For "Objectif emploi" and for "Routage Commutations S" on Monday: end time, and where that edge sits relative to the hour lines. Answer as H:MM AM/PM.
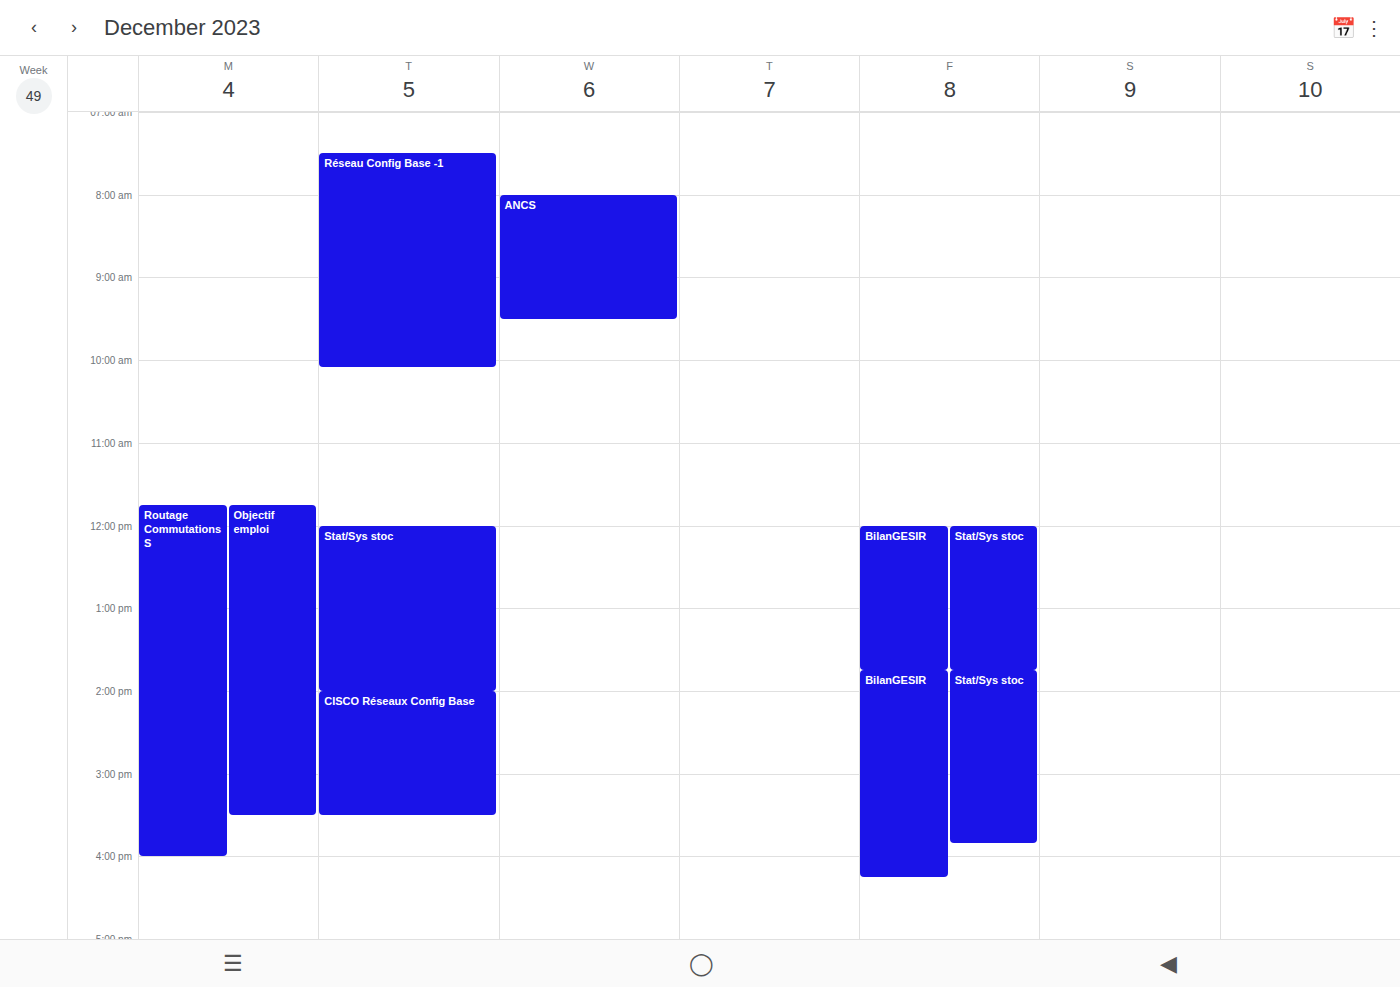
"Objectif emploi": 3:30 PM, halfway between the 3 PM and 4 PM lines. "Routage Commutations S": 4:00 PM, exactly on the 4 PM line.